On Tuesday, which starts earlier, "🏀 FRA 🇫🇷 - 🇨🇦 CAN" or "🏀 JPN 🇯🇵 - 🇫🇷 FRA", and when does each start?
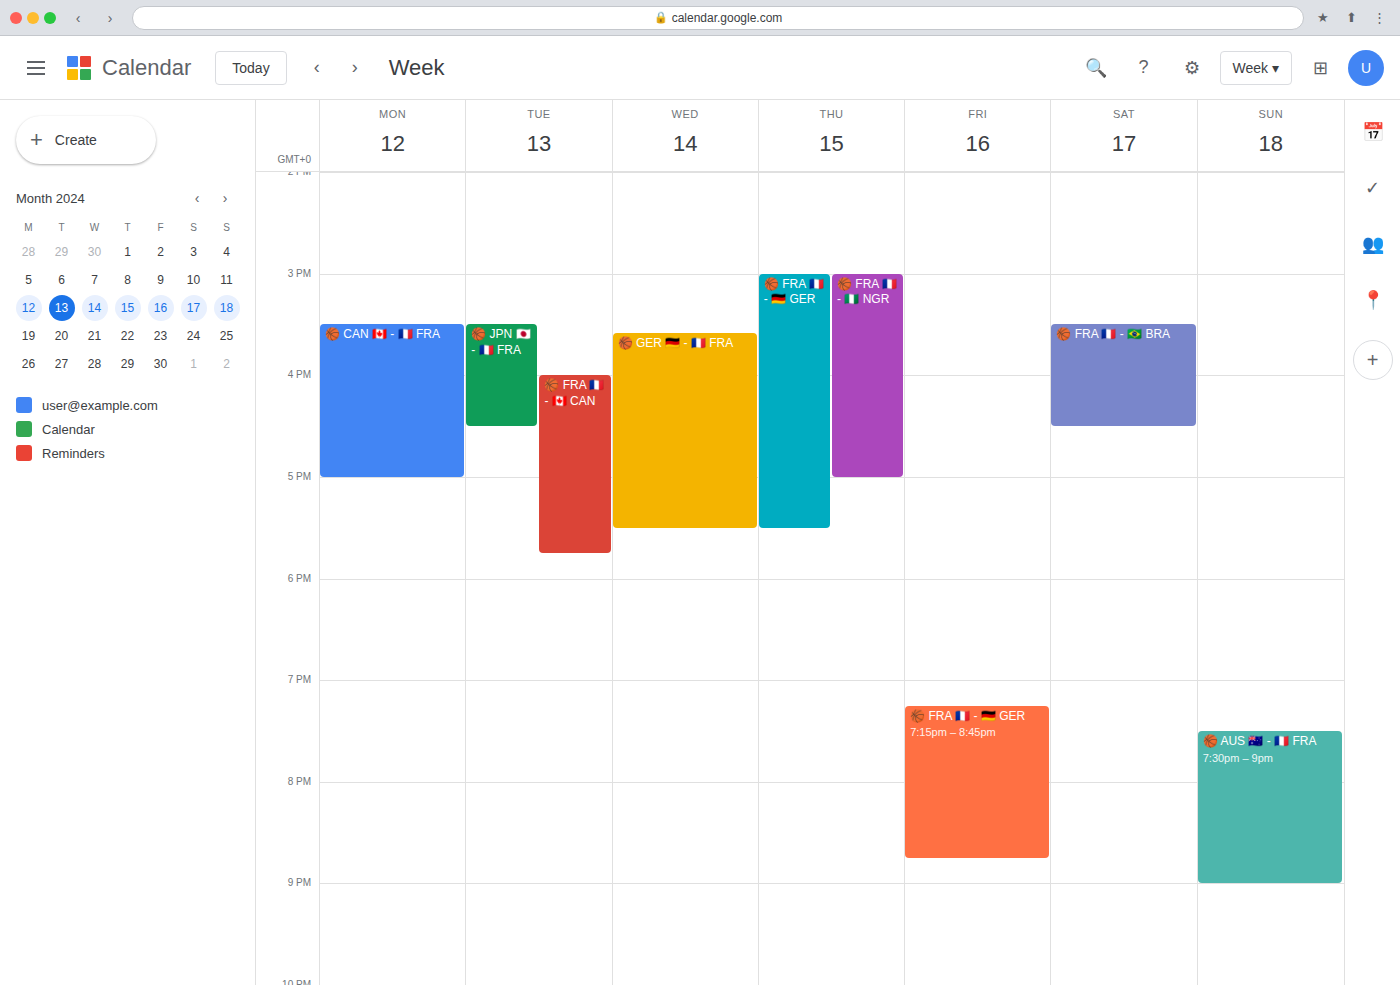
"🏀 JPN 🇯🇵 - 🇫🇷 FRA" 15:30; "🏀 FRA 🇫🇷 - 🇨🇦 CAN" 16:00.